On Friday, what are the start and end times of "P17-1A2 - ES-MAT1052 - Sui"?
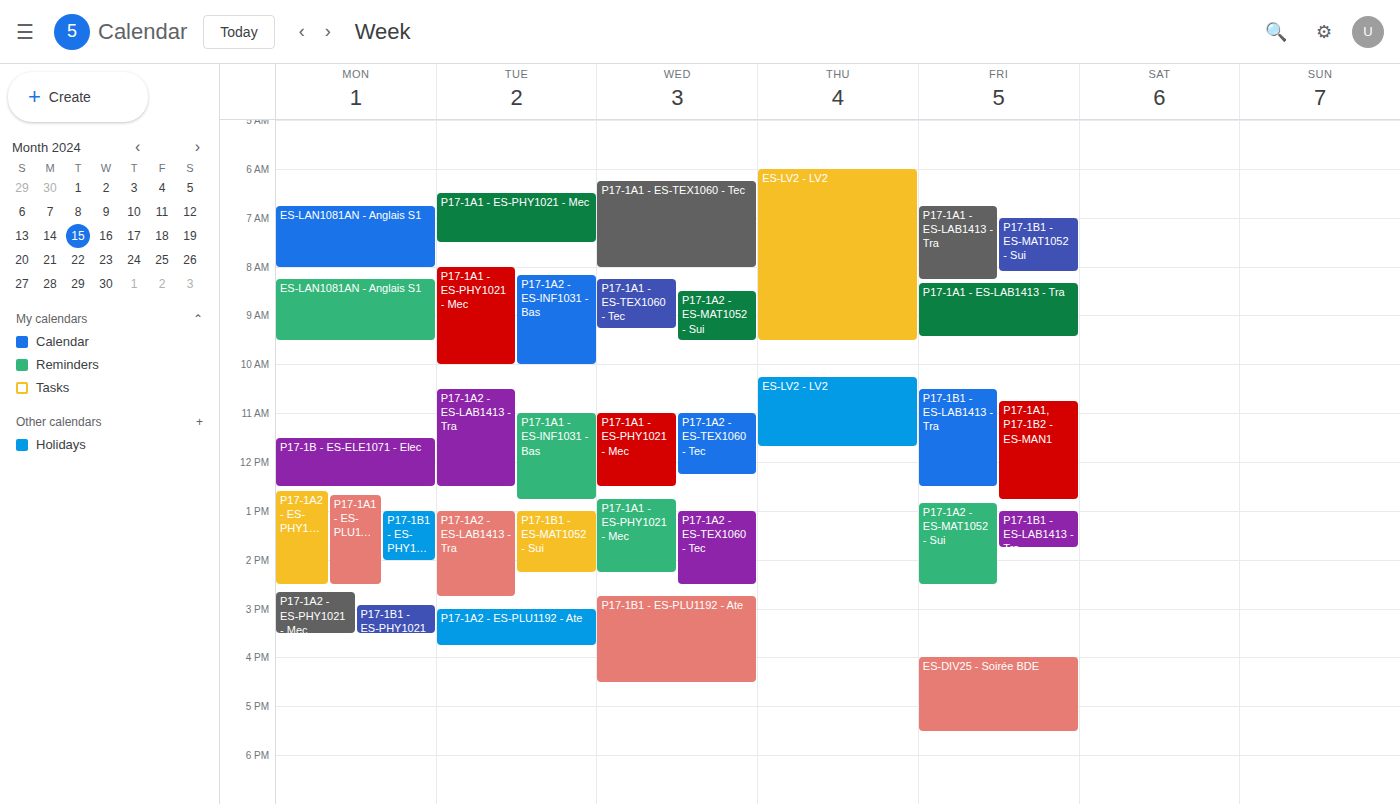
12:50 PM to 2:30 PM